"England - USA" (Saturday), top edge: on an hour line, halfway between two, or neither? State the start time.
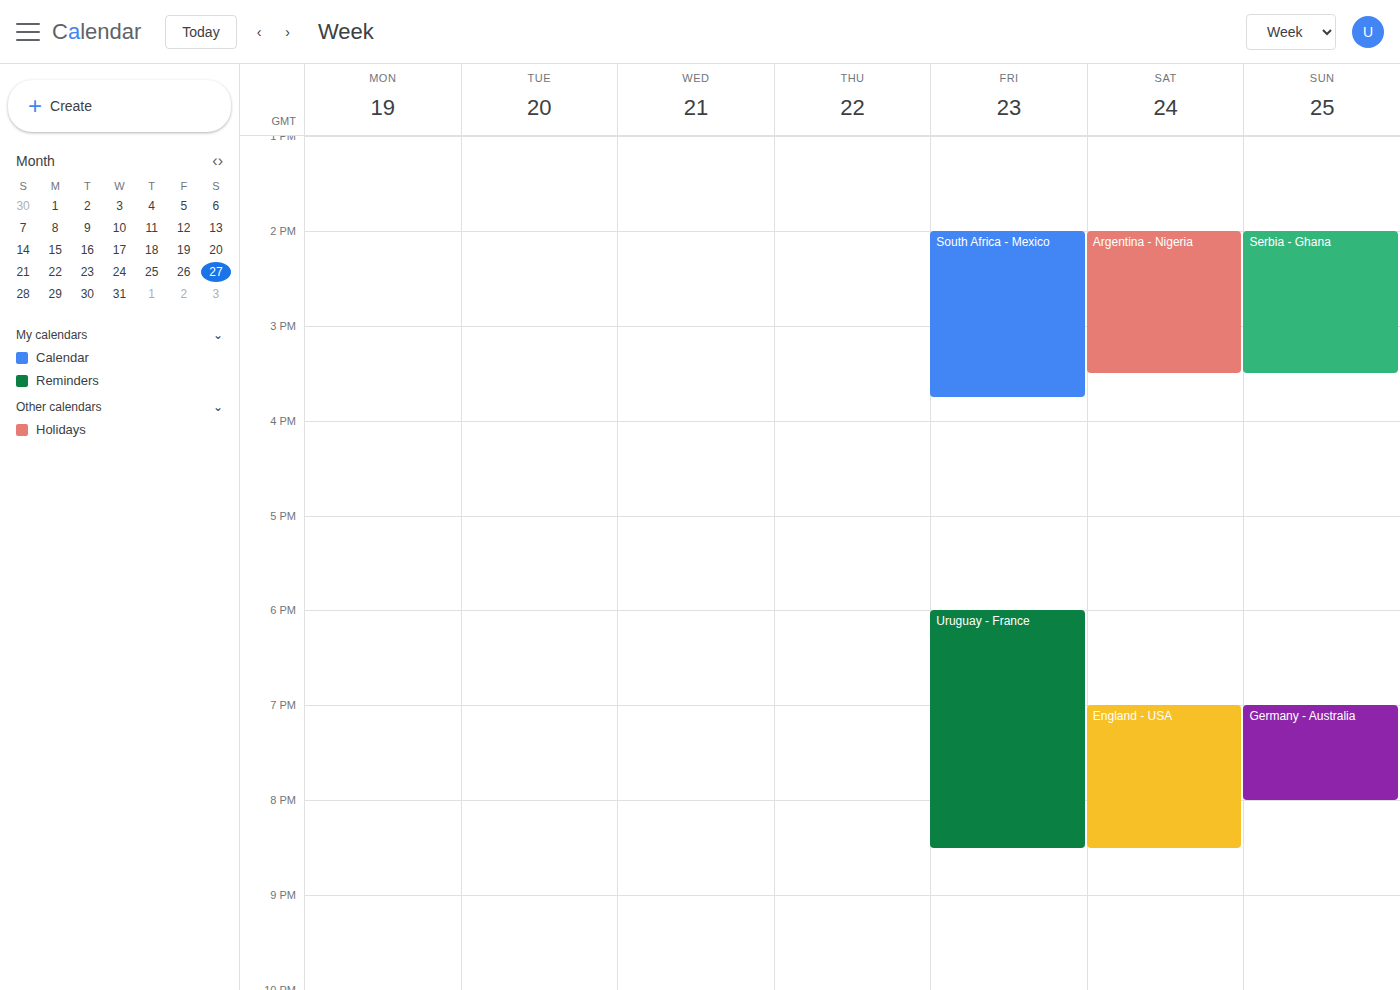
7:00 PM -- exactly on the 7 PM line.